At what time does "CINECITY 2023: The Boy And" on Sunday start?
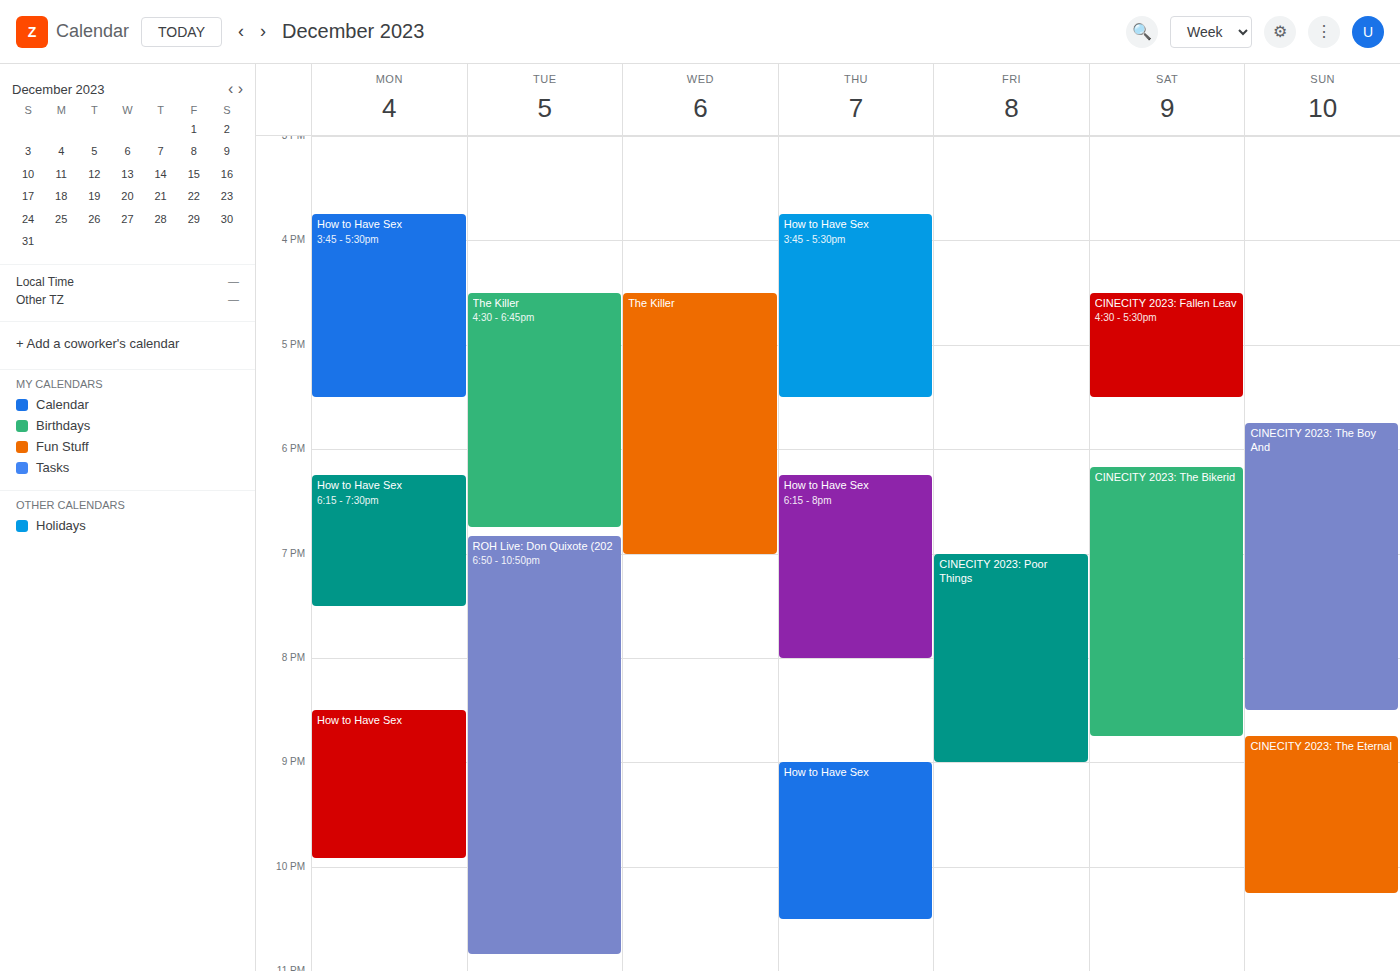
17:45